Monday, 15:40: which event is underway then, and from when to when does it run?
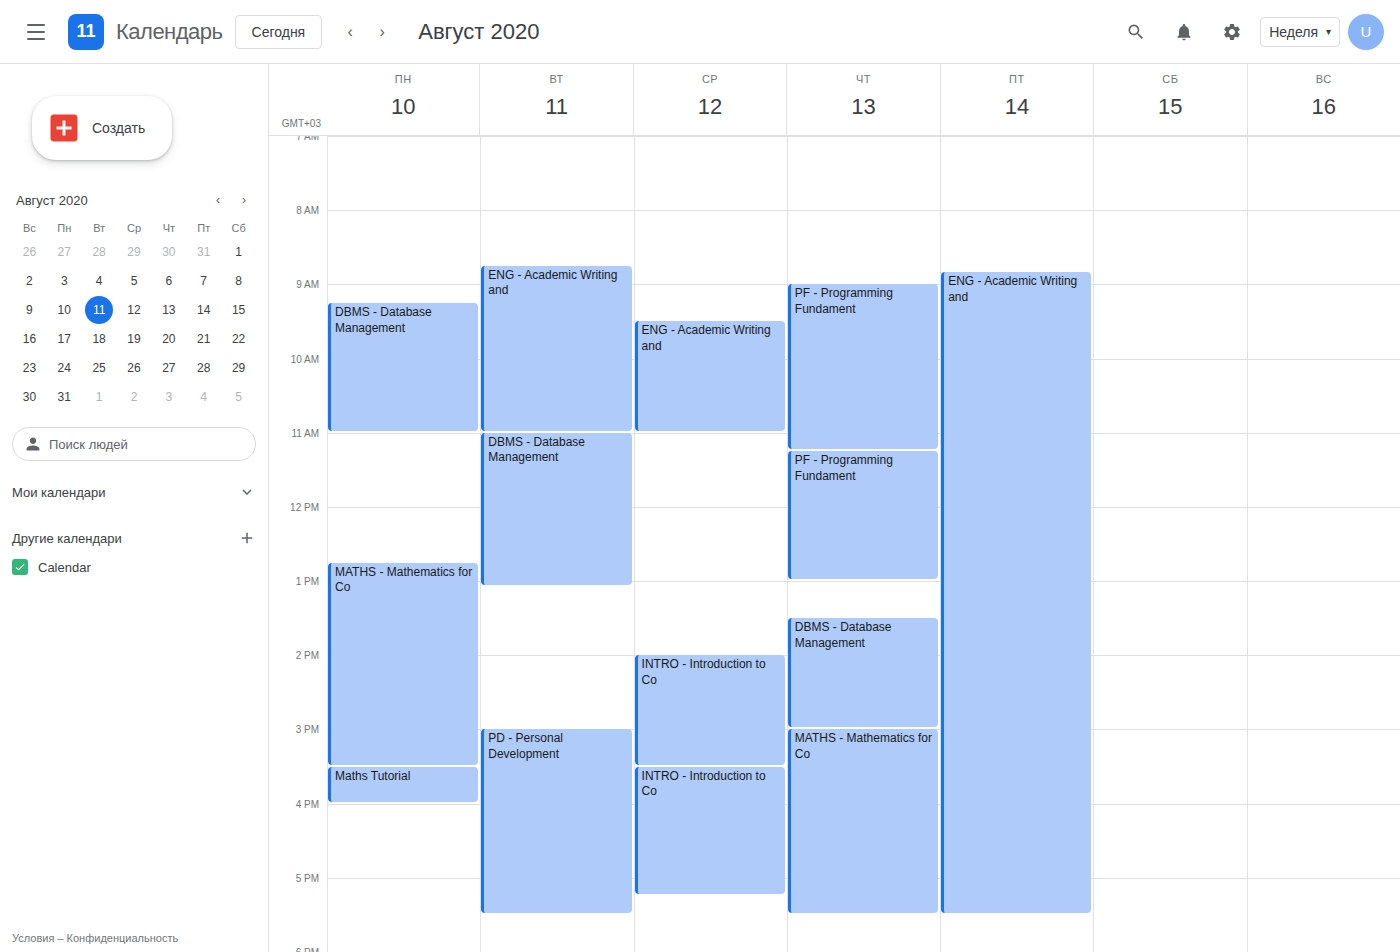
"Maths Tutorial", 15:30 to 16:00